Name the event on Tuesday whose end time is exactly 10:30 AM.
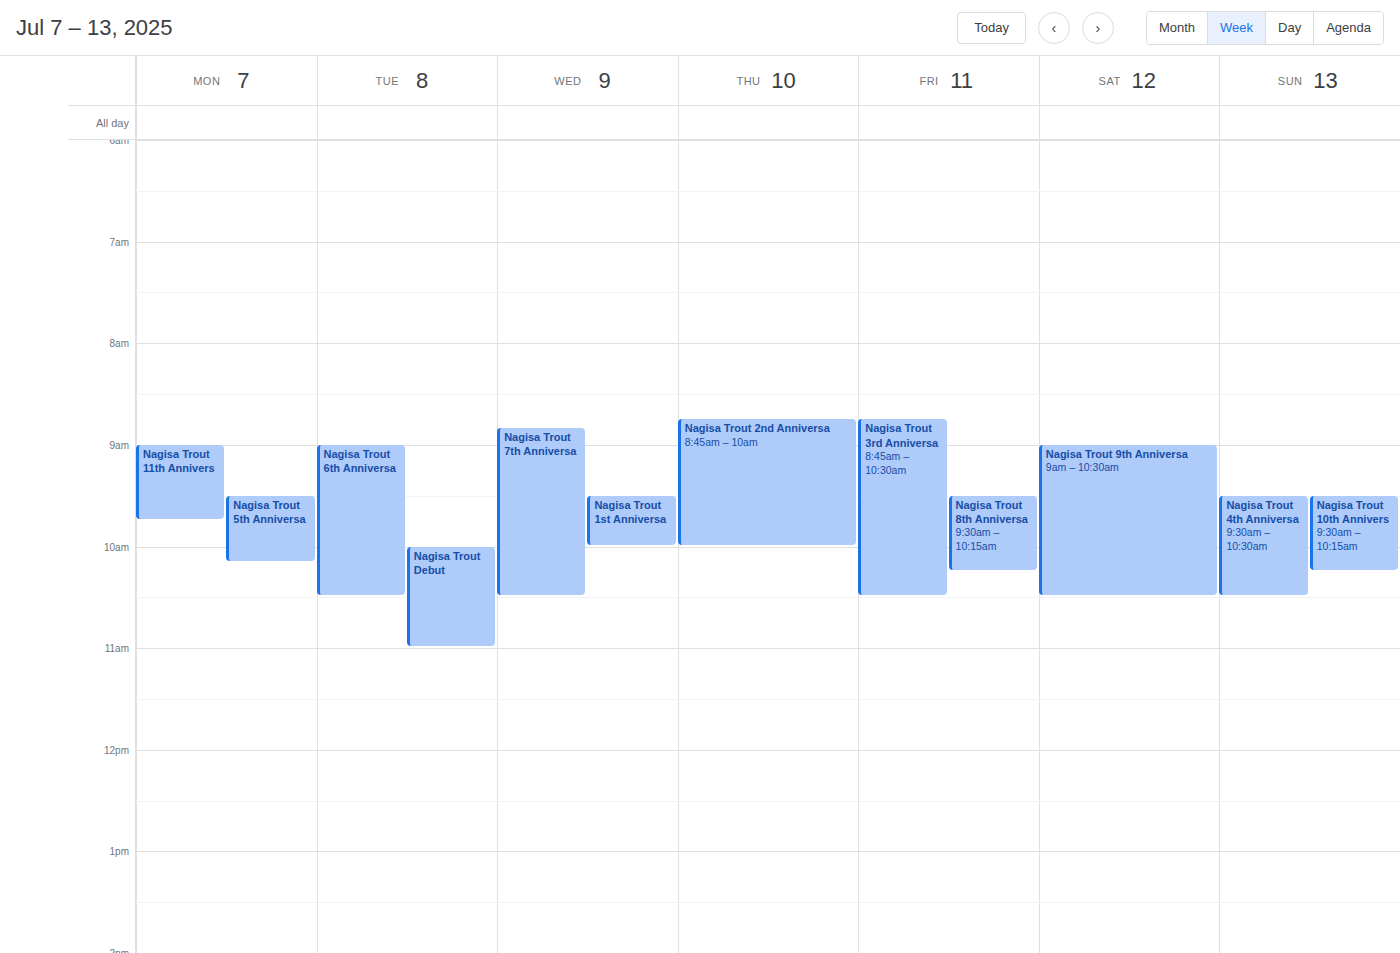
"Nagisa Trout 6th Anniversa"